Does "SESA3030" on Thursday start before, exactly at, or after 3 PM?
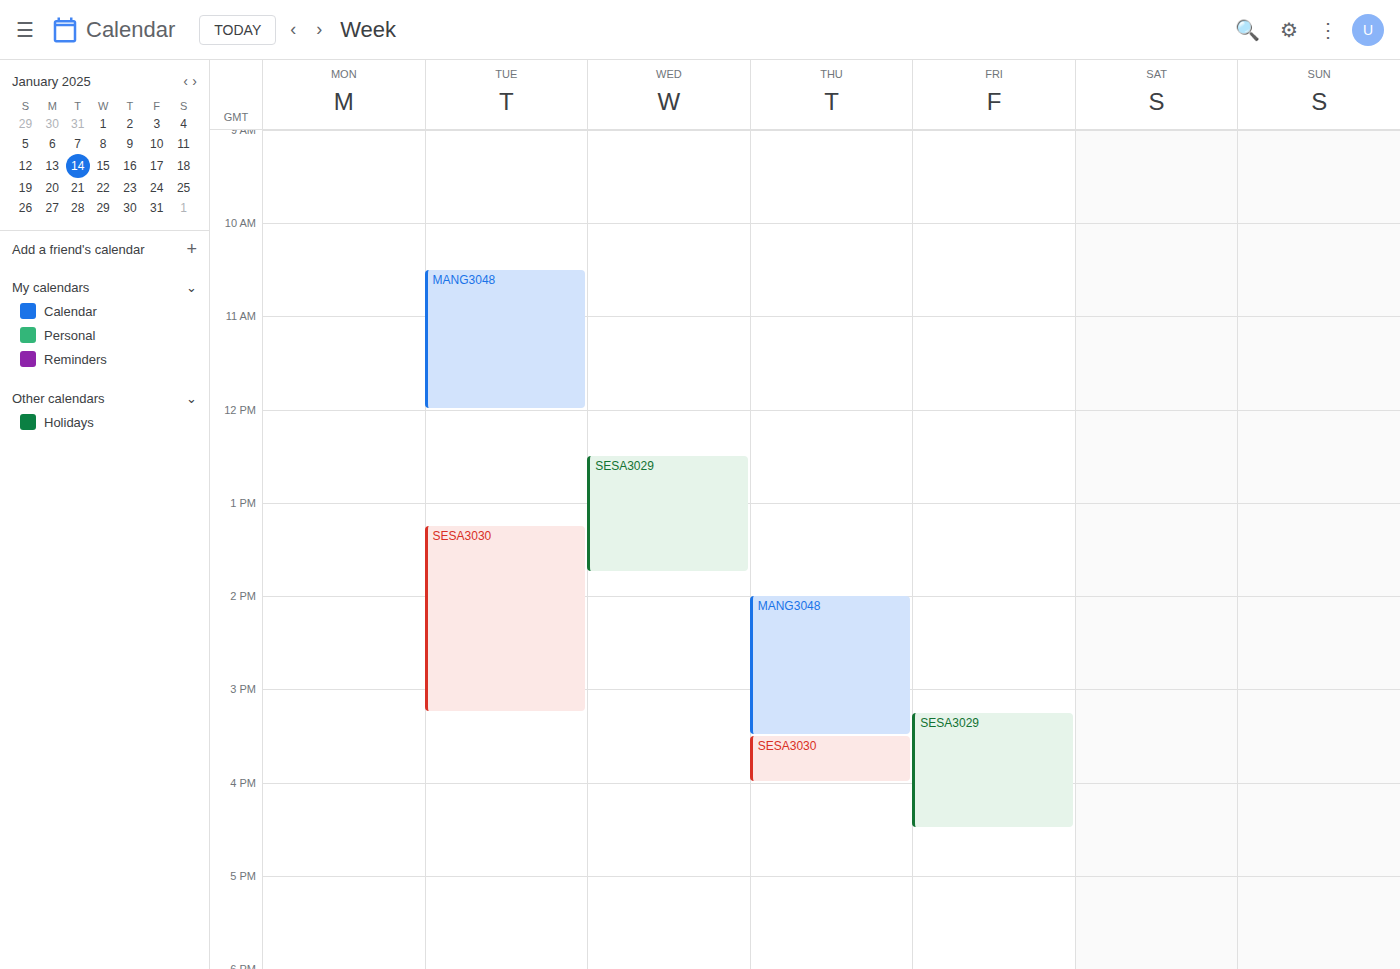
3:30 PM -- after 3 PM, 30 minutes below the 3 PM line.